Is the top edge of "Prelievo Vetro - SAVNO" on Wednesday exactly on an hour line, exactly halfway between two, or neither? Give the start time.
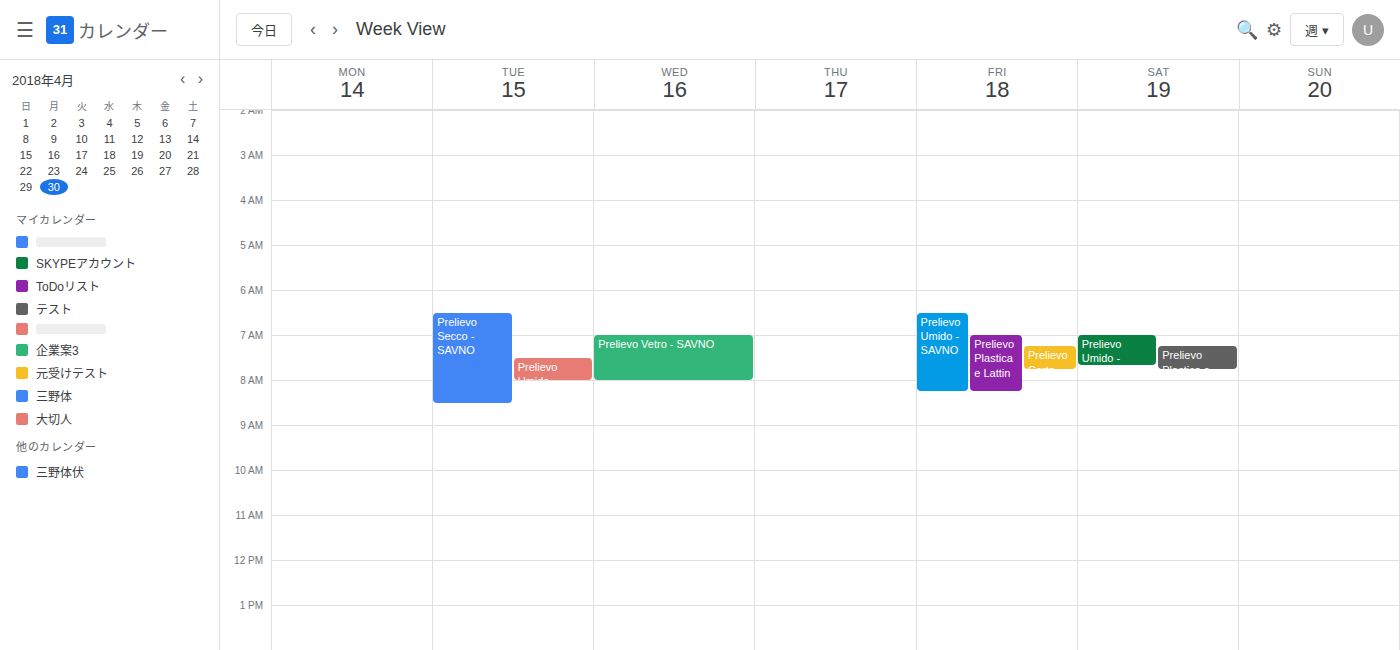
7:00 AM -- exactly on the 7 AM line.